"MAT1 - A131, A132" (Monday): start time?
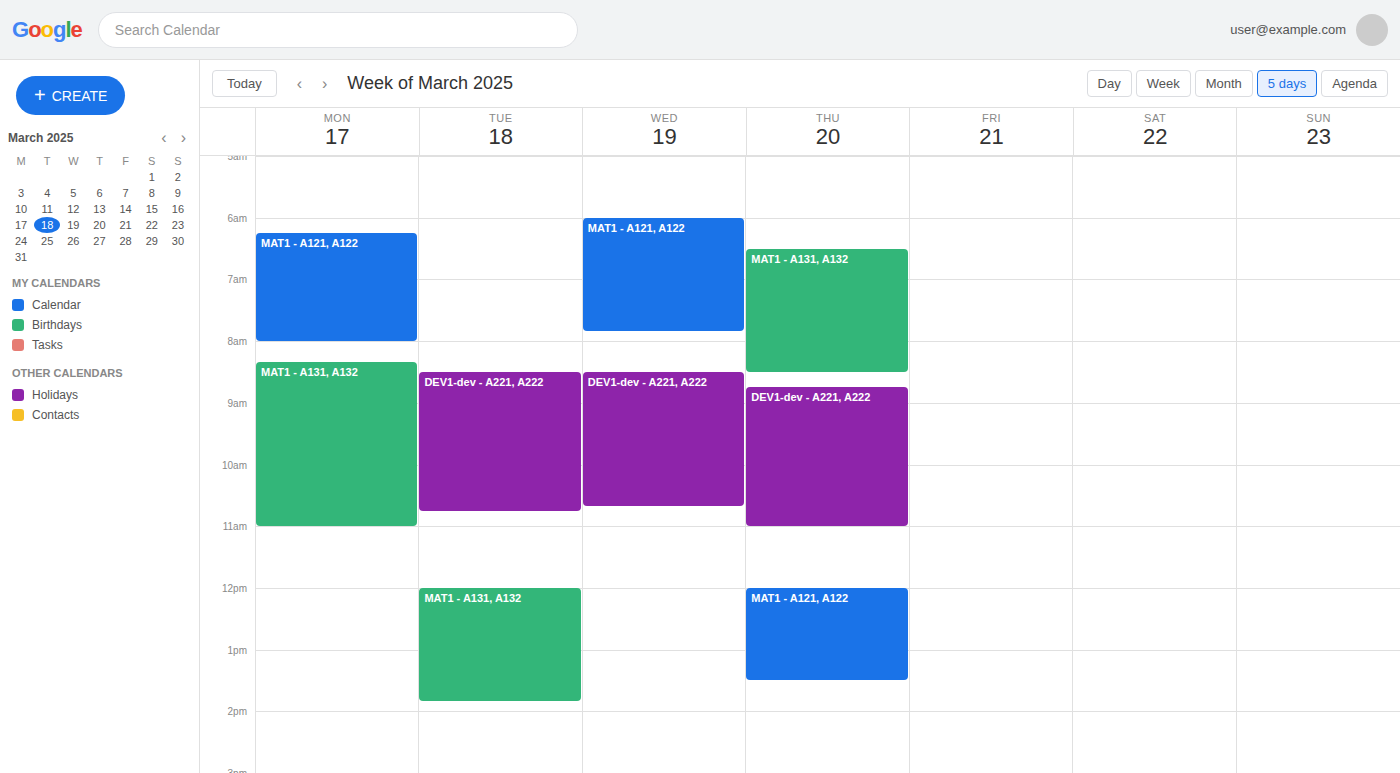
08:20